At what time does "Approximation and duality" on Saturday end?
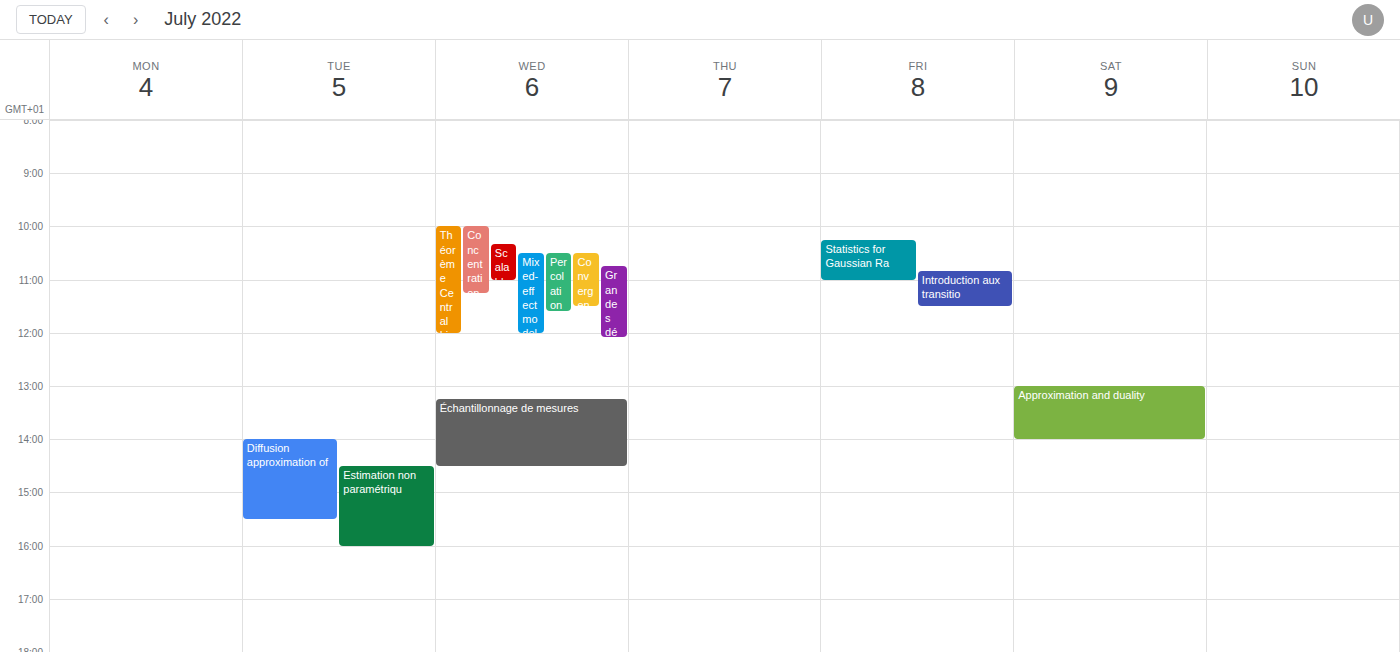
2:00 PM